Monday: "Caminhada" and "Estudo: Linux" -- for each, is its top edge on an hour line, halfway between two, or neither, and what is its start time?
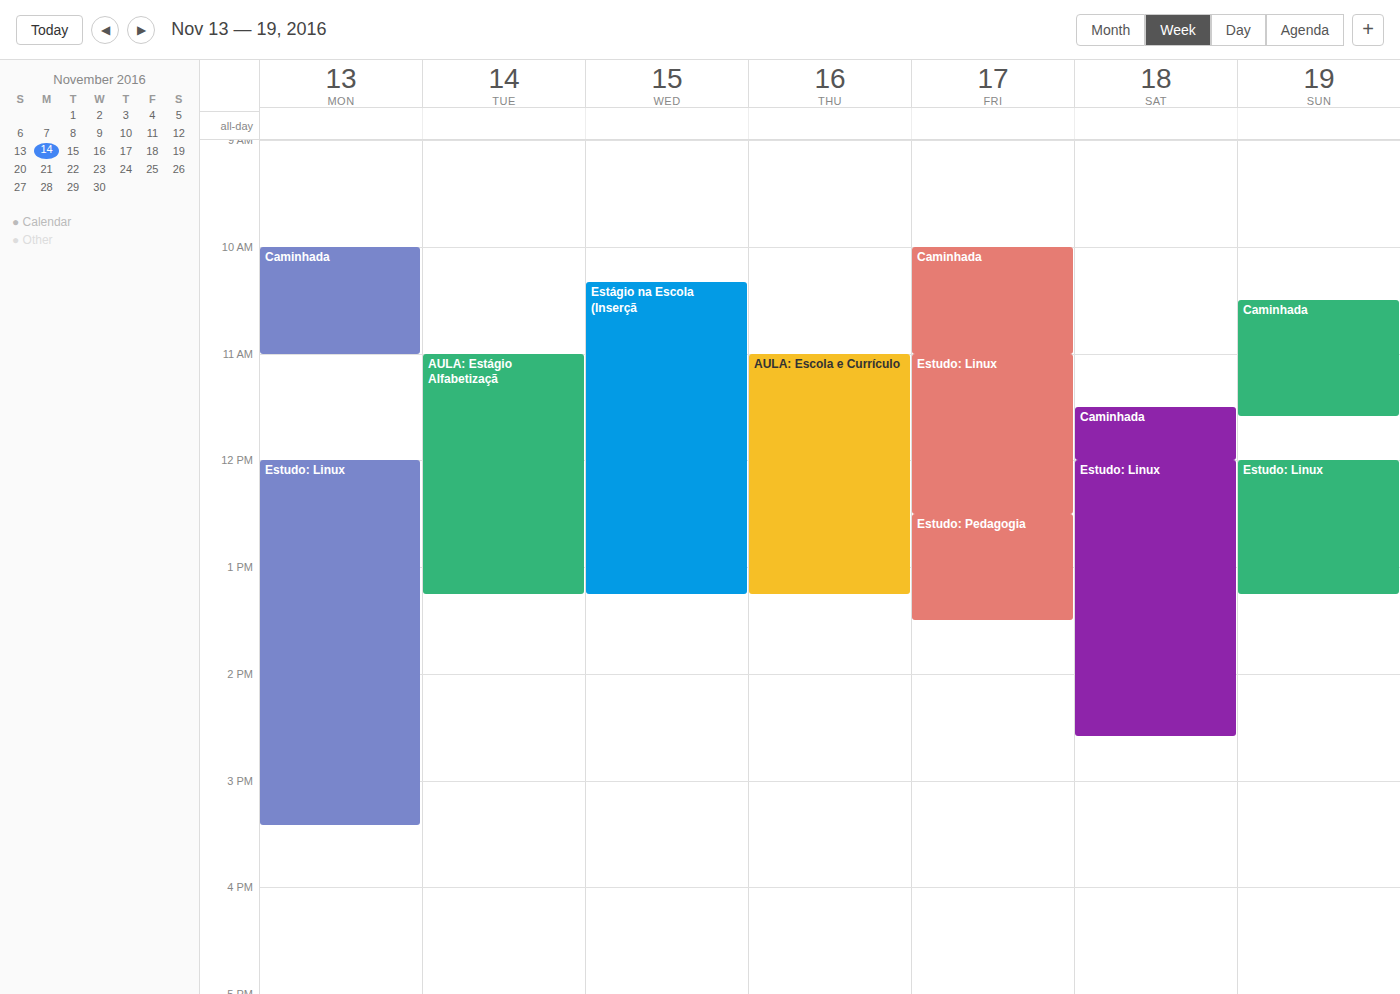
"Caminhada": 10:00 AM, exactly on the 10 AM line. "Estudo: Linux": 12:00 PM, exactly on the 12 PM line.